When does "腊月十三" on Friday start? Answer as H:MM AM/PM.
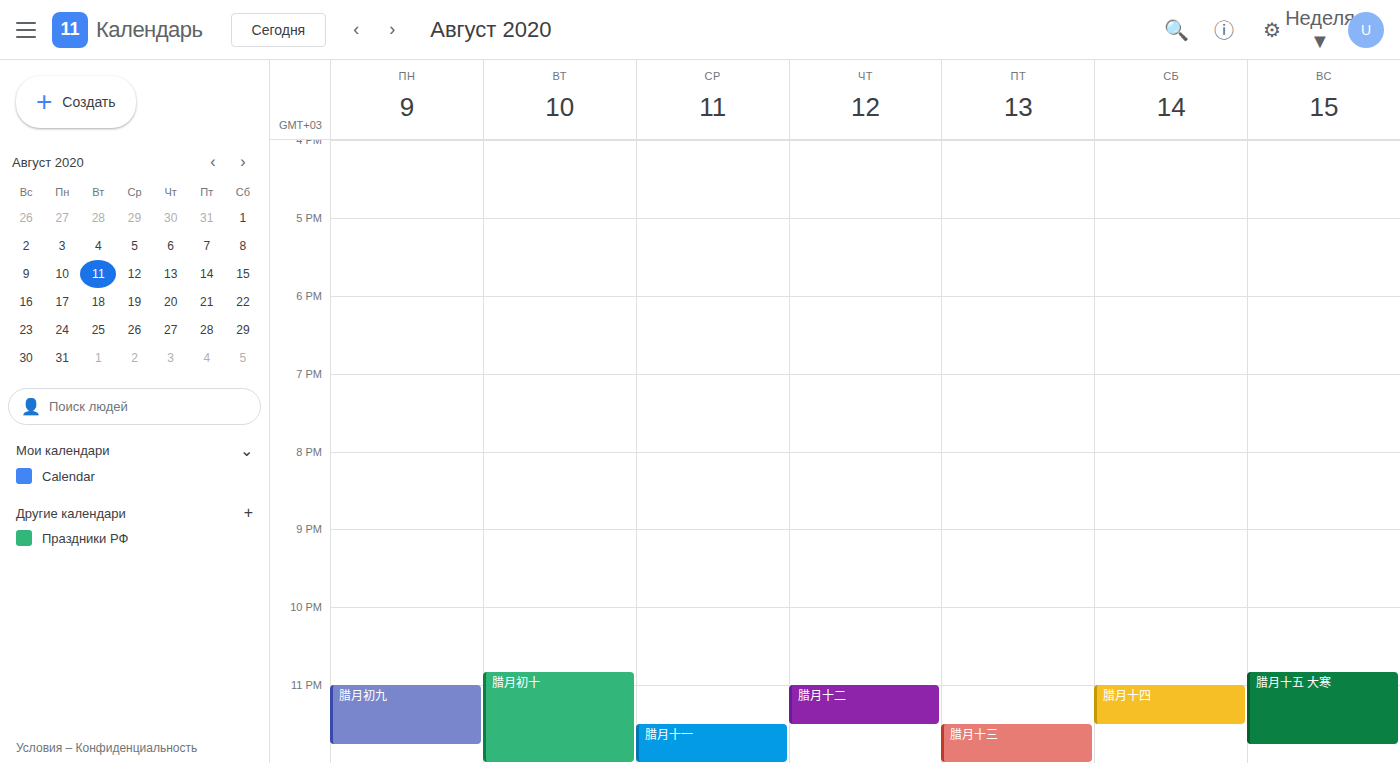
11:30 PM